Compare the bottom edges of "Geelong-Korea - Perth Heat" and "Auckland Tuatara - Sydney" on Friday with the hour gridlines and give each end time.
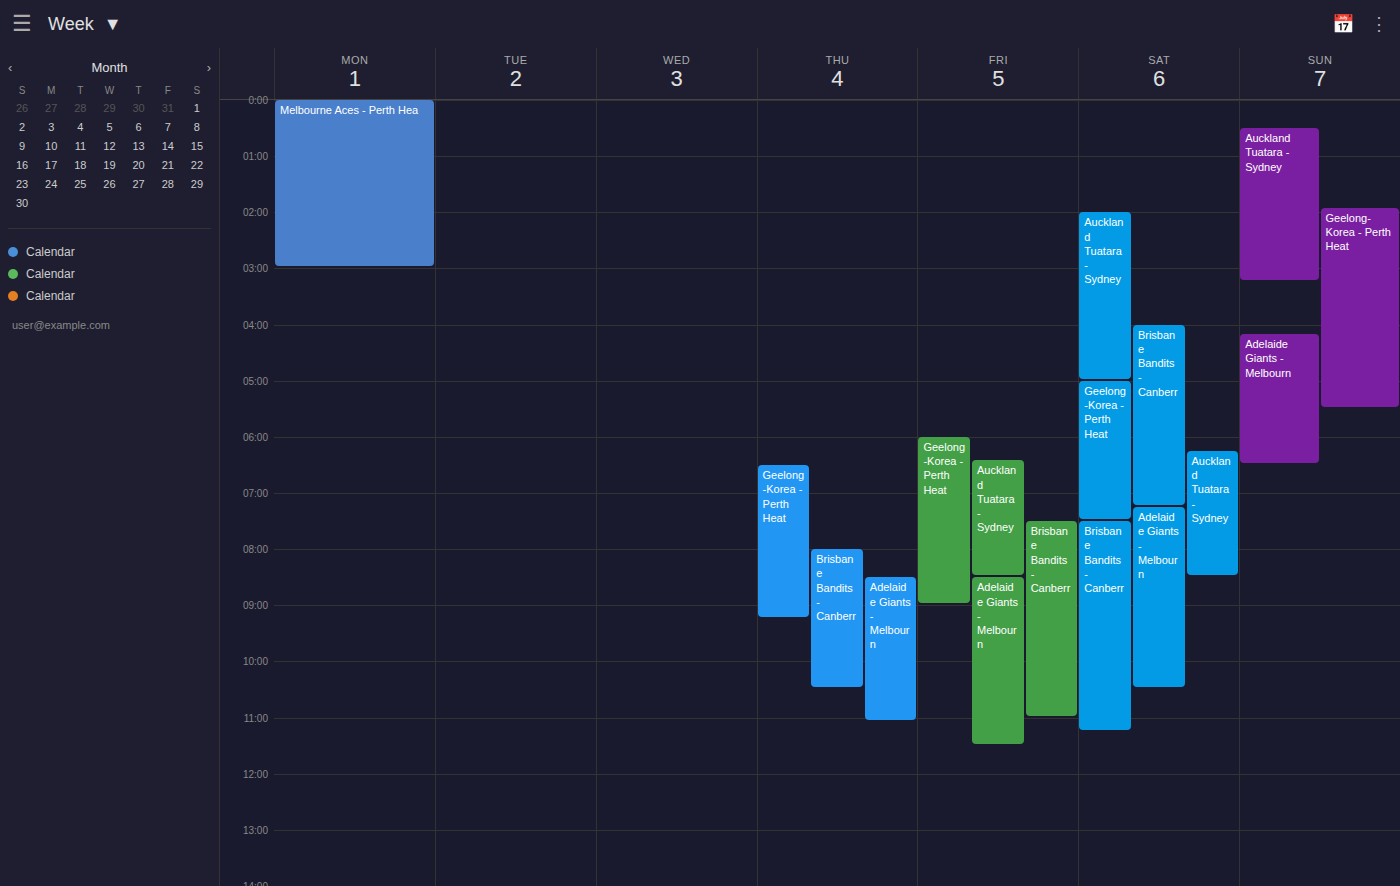
"Geelong-Korea - Perth Heat": 9:00 AM, exactly on the 9 AM line. "Auckland Tuatara - Sydney": 8:30 AM, halfway between the 8 AM and 9 AM lines.